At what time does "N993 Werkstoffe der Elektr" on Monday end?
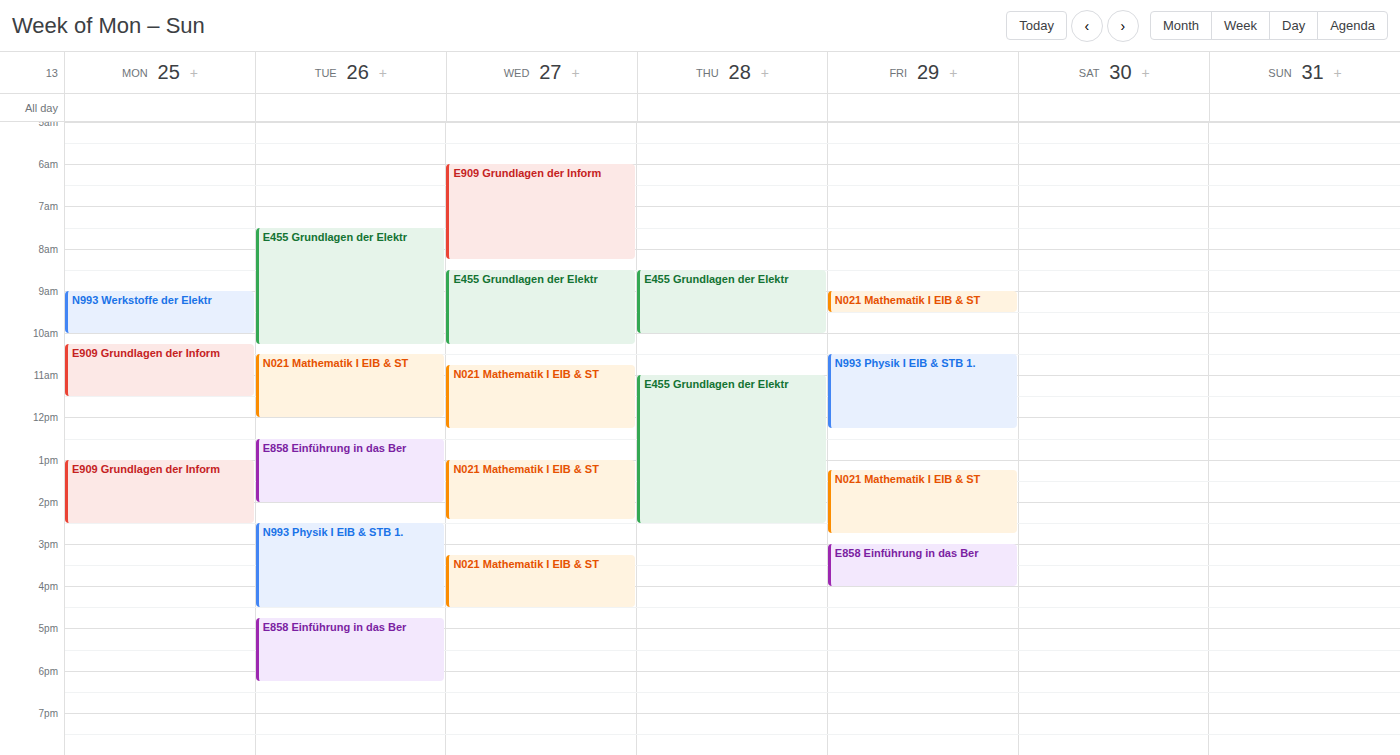
10:00 AM